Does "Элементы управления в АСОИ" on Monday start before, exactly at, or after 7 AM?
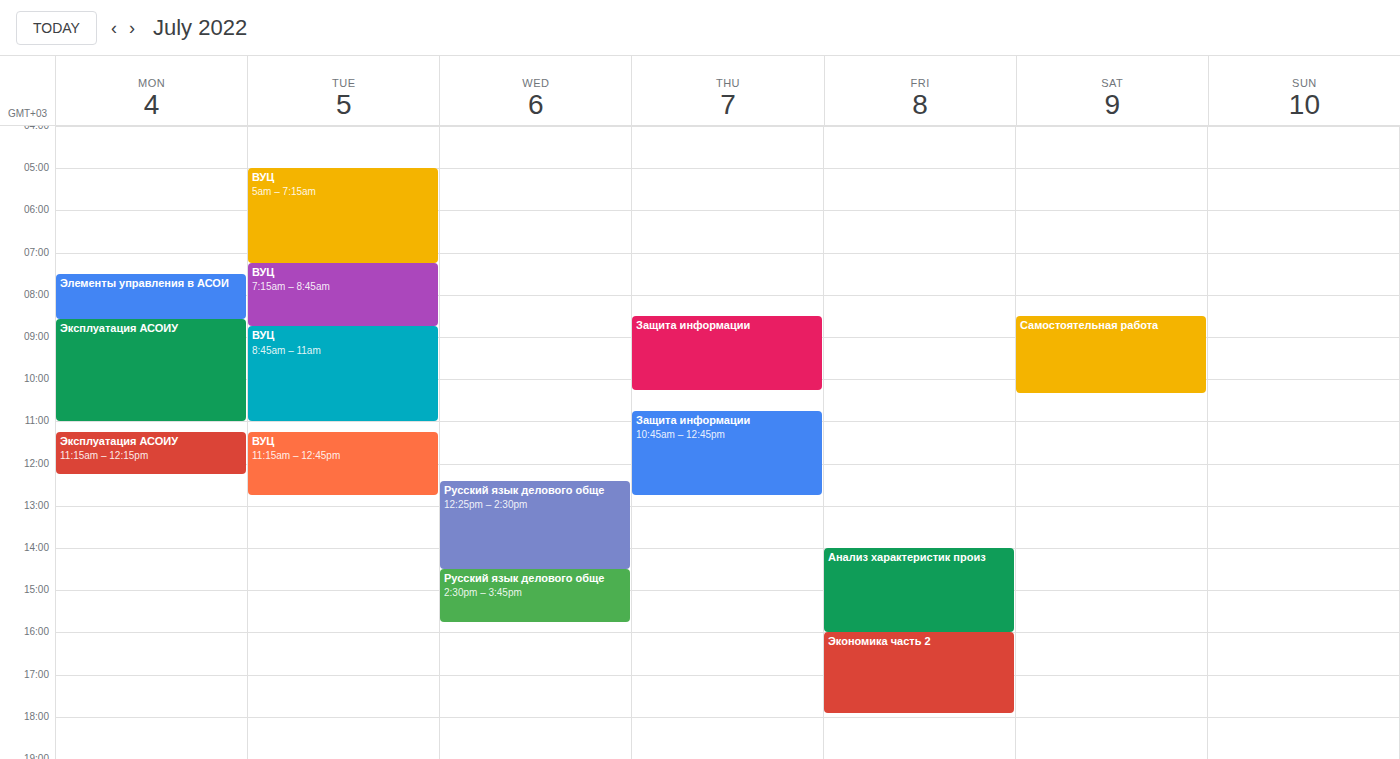
7:30 AM -- after 7 AM, 30 minutes below the 7 AM line.